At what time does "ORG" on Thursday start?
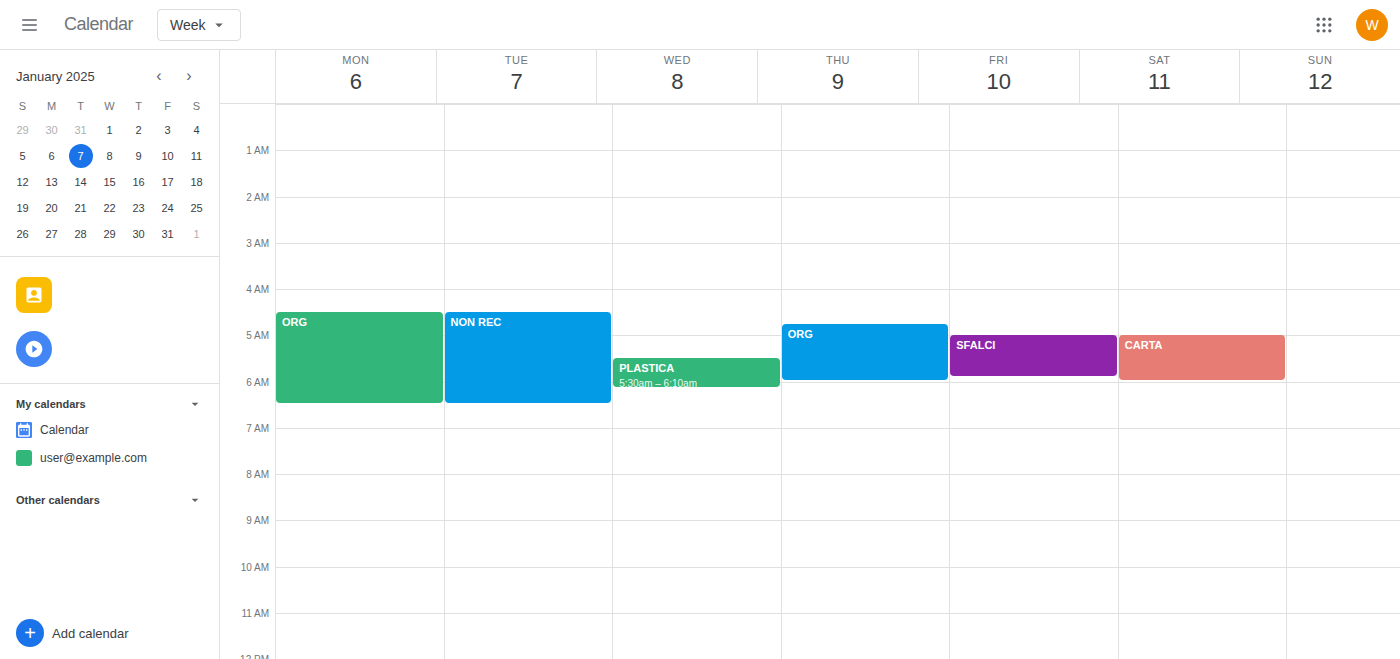
4:45 AM